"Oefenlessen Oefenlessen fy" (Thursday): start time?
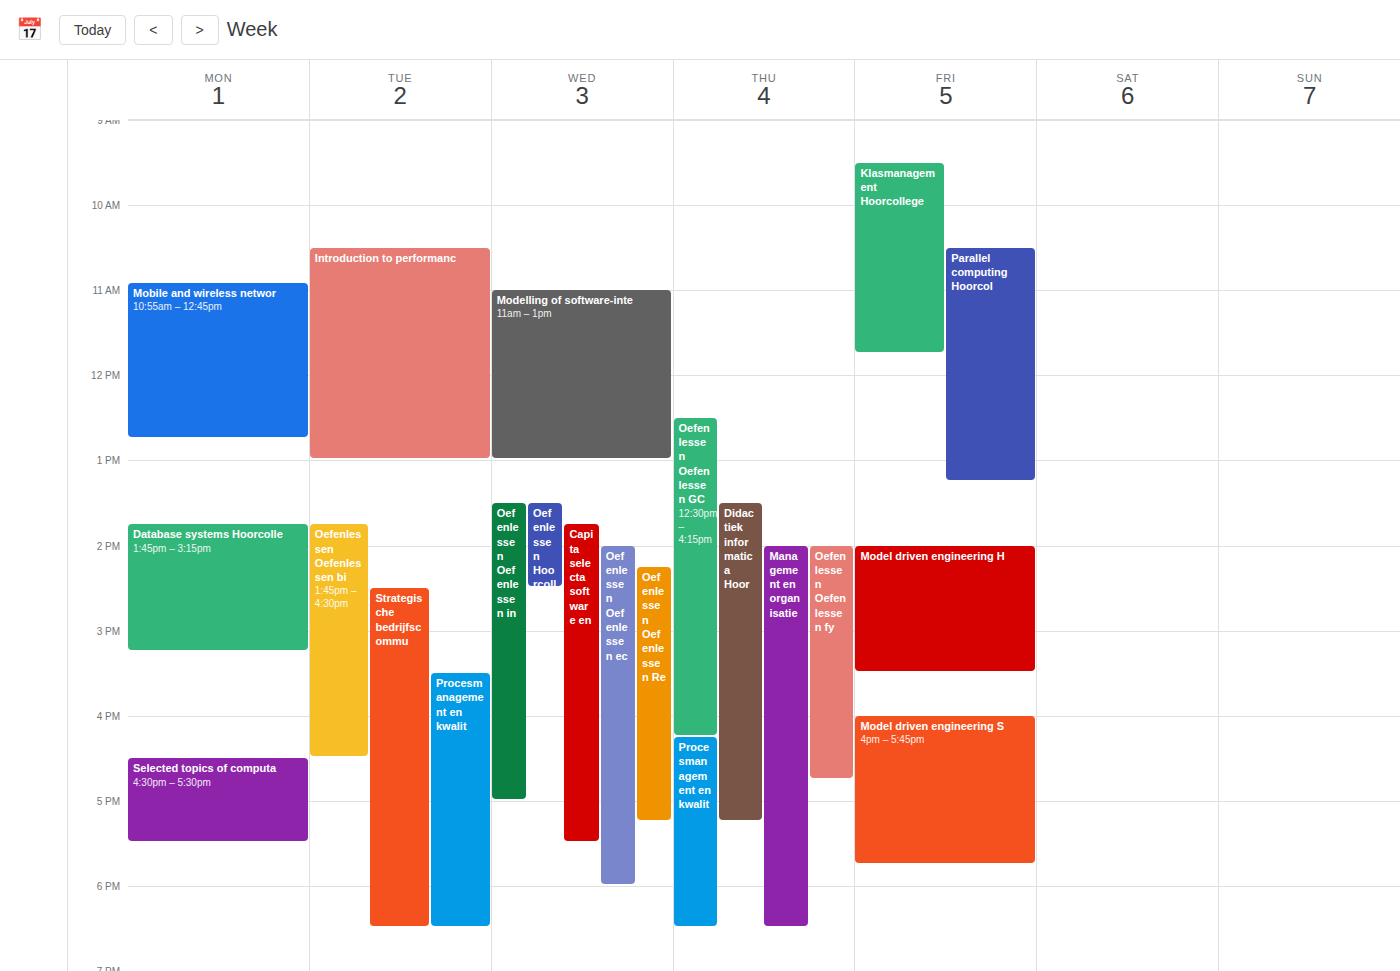
2:00 PM